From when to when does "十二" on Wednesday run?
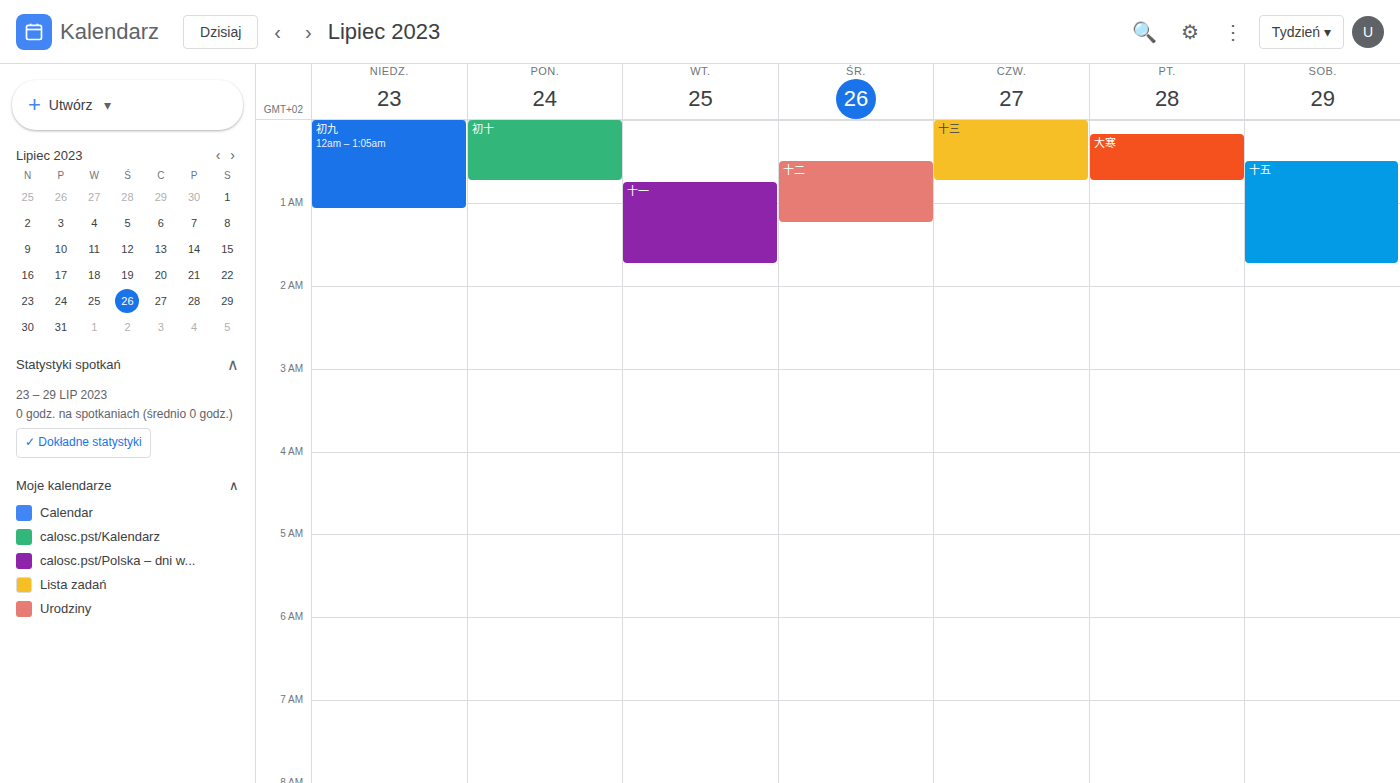
12:30 AM to 1:15 AM